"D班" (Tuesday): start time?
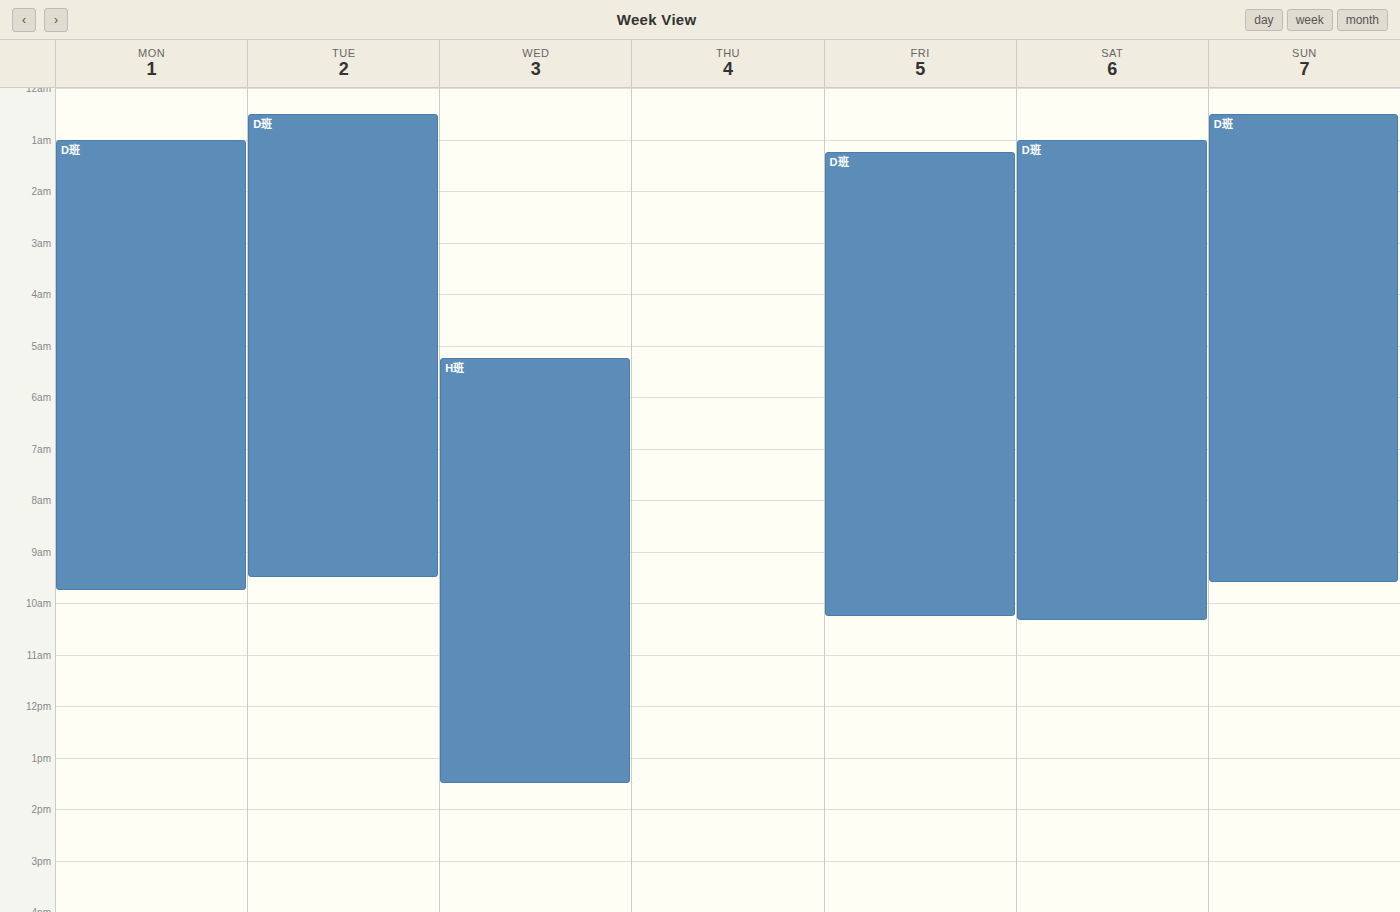
12:30 AM